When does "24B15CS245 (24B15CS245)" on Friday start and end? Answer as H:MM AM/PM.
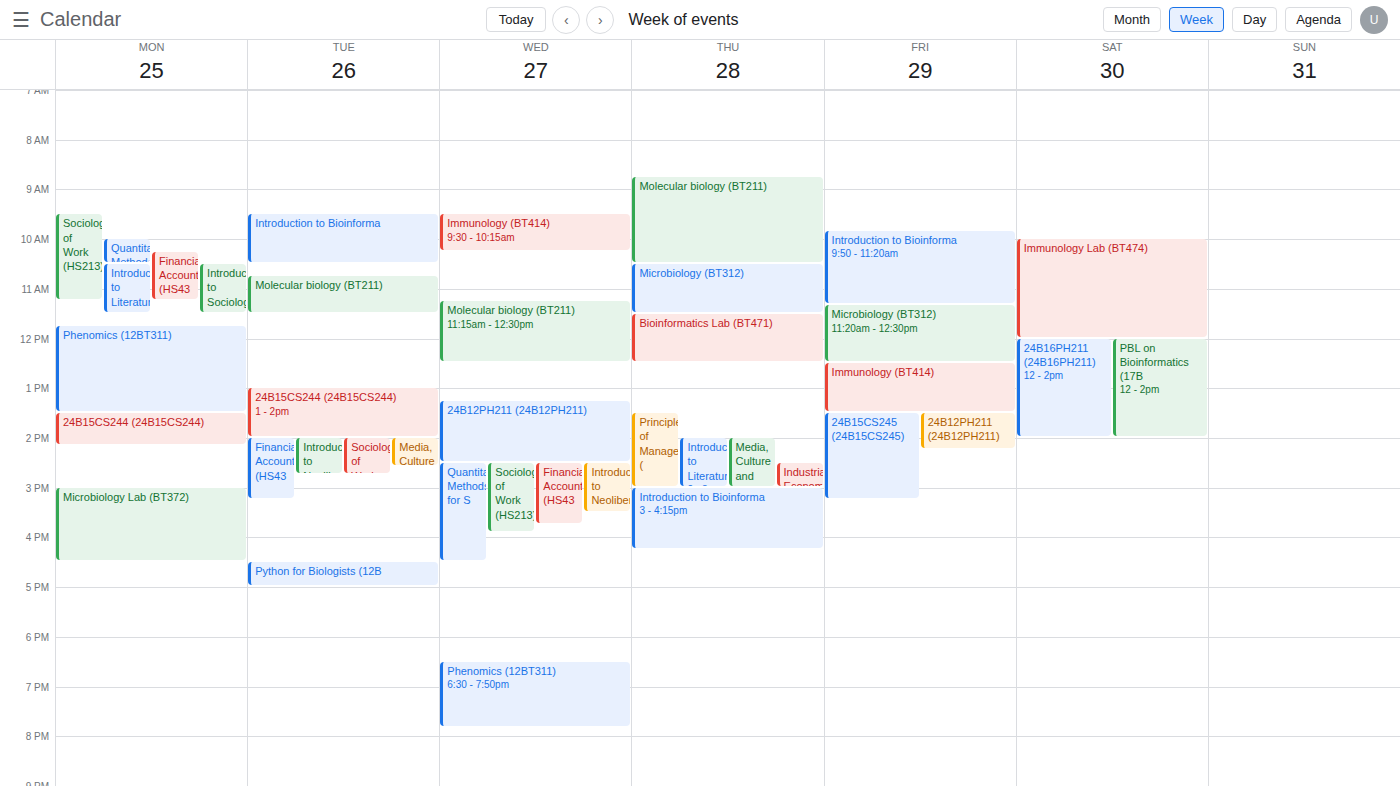
1:30 PM to 3:15 PM